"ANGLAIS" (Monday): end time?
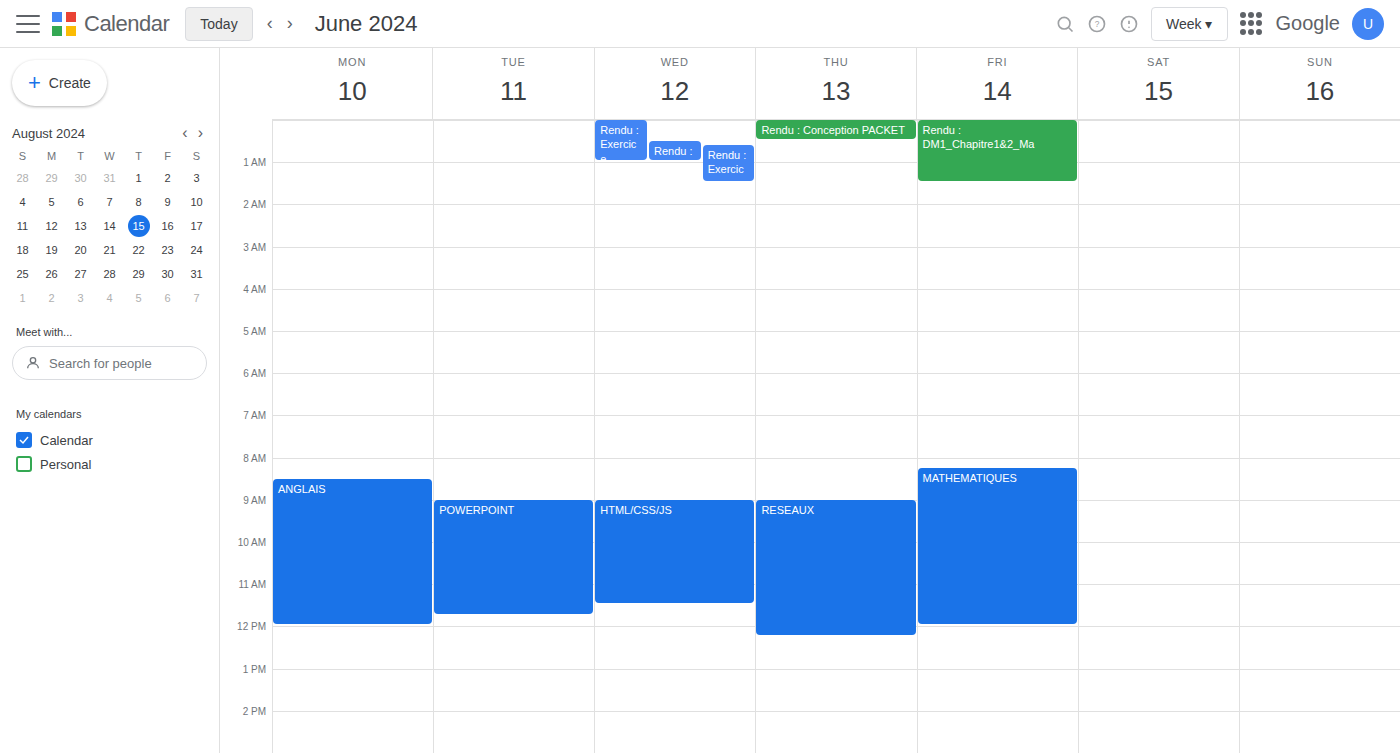
12:00 PM